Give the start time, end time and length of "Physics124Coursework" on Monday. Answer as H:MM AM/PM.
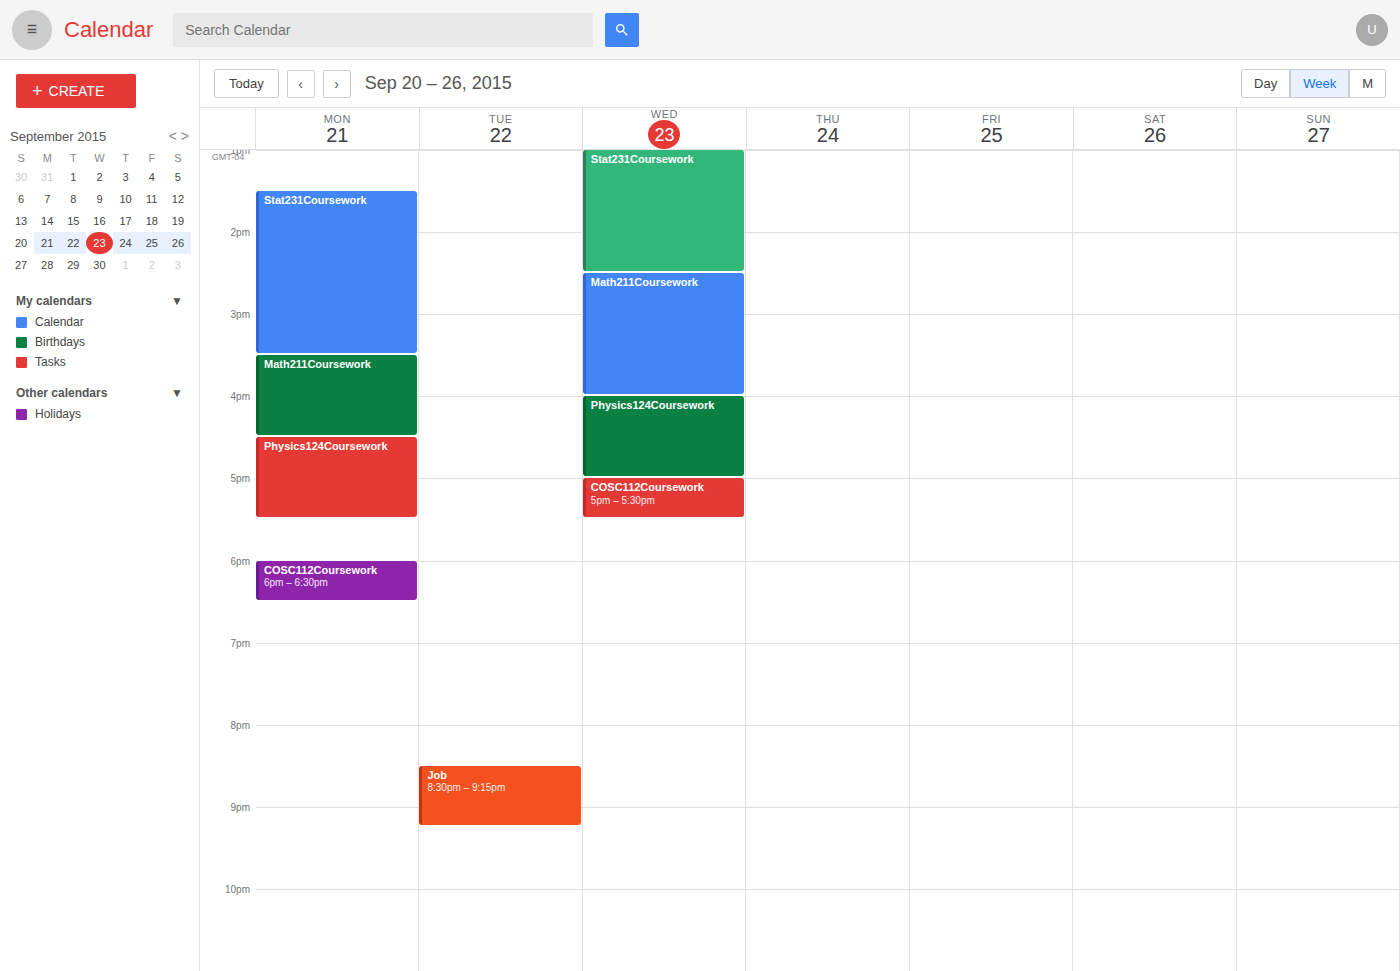
4:30 PM to 5:30 PM, 1 hour